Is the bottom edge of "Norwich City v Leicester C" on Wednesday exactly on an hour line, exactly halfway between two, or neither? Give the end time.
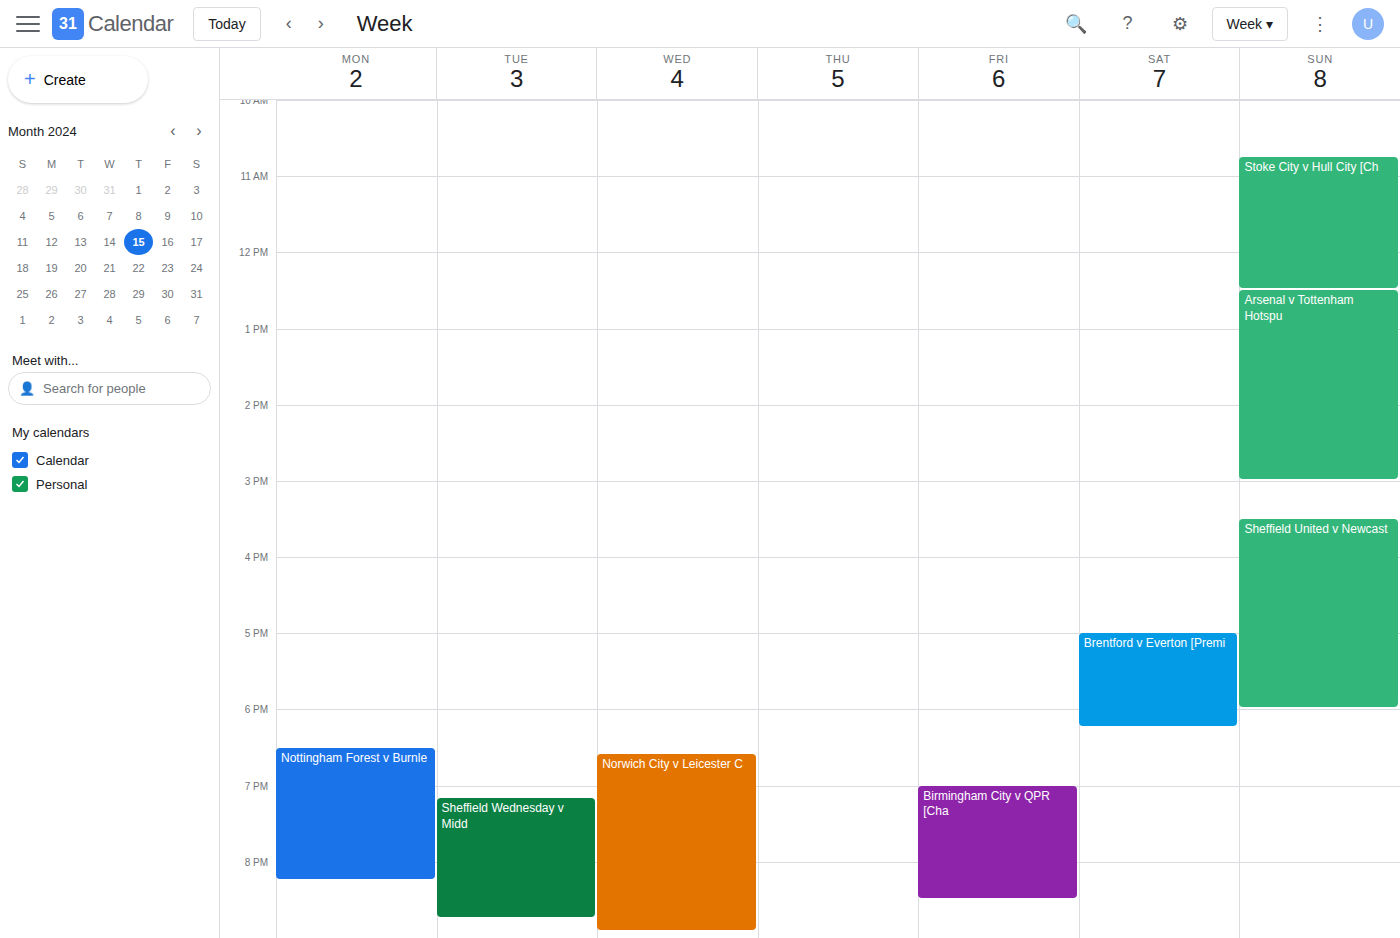
8:55 PM -- neither: 55 minutes below the 8 PM line and 5 minutes above the 9 PM line.